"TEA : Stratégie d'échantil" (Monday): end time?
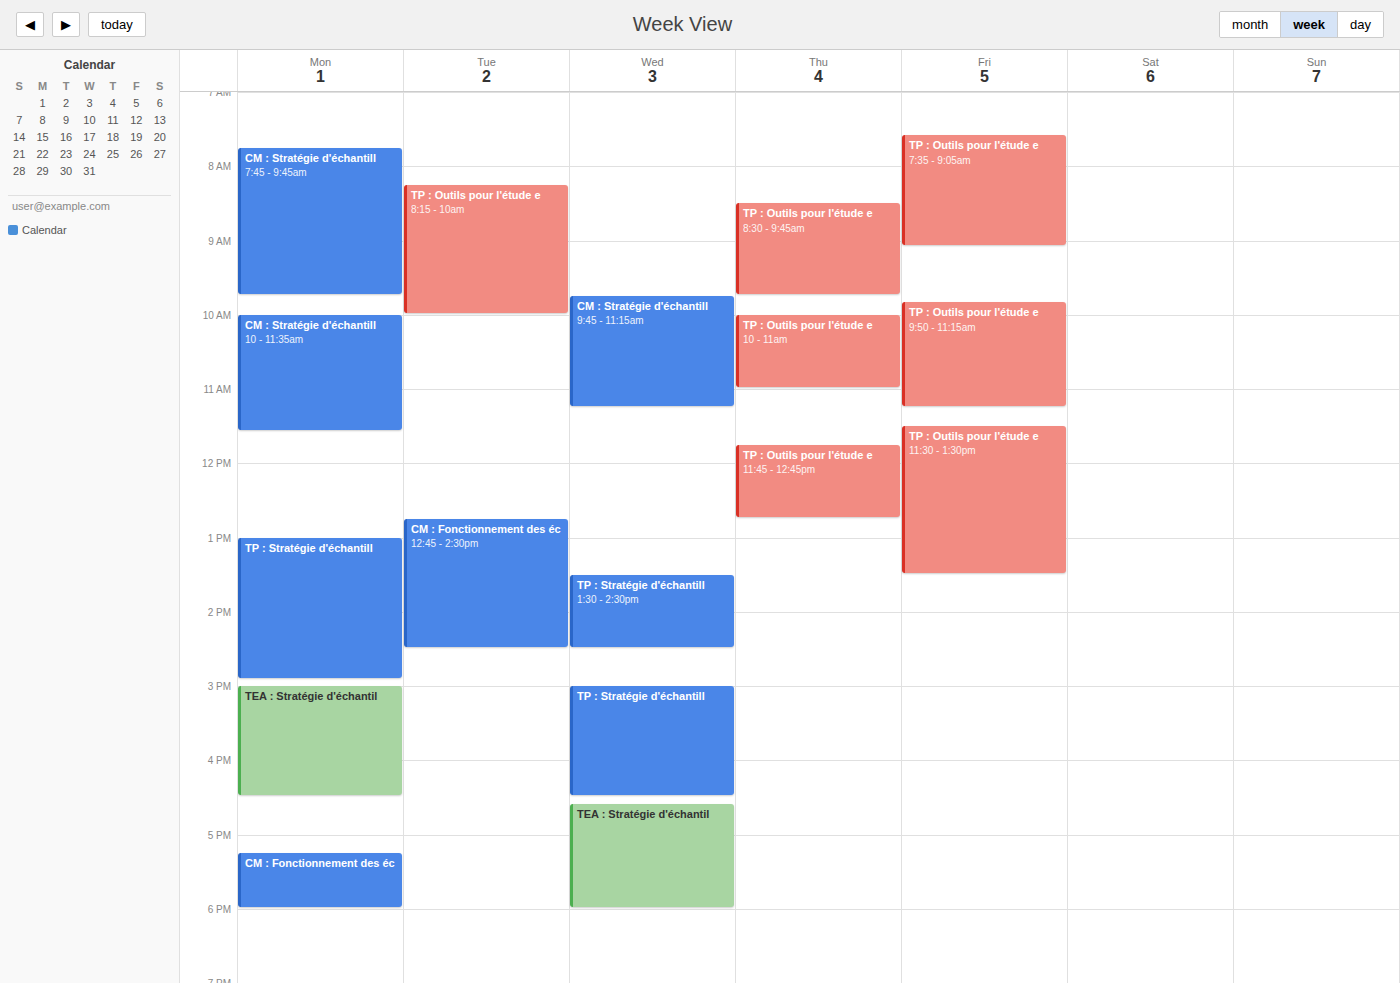
16:30